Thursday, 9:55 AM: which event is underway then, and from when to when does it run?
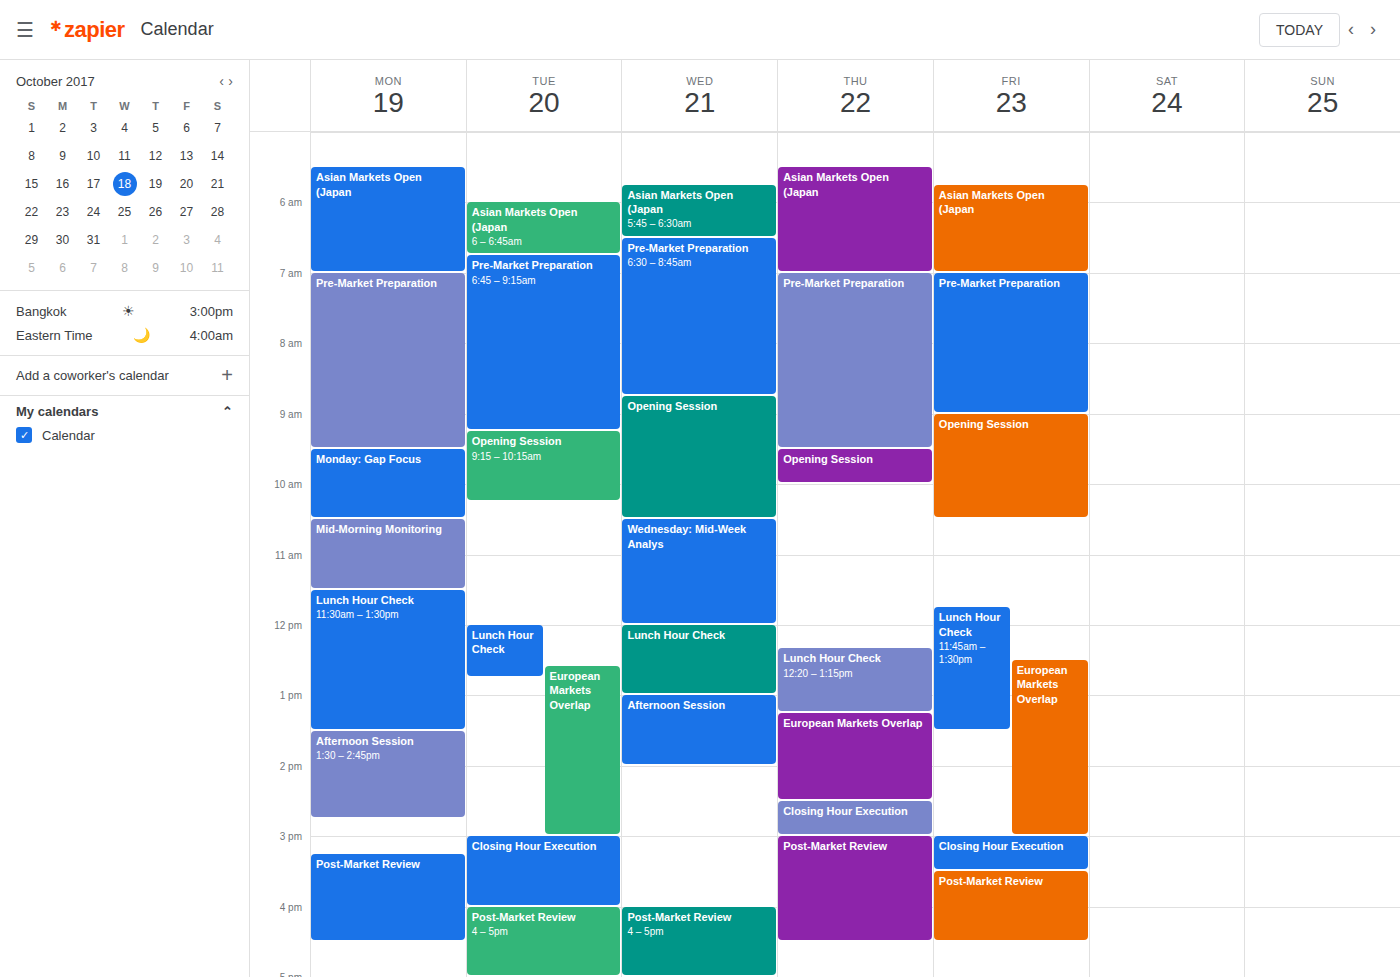
"Opening Session", 9:30 AM to 10:00 AM